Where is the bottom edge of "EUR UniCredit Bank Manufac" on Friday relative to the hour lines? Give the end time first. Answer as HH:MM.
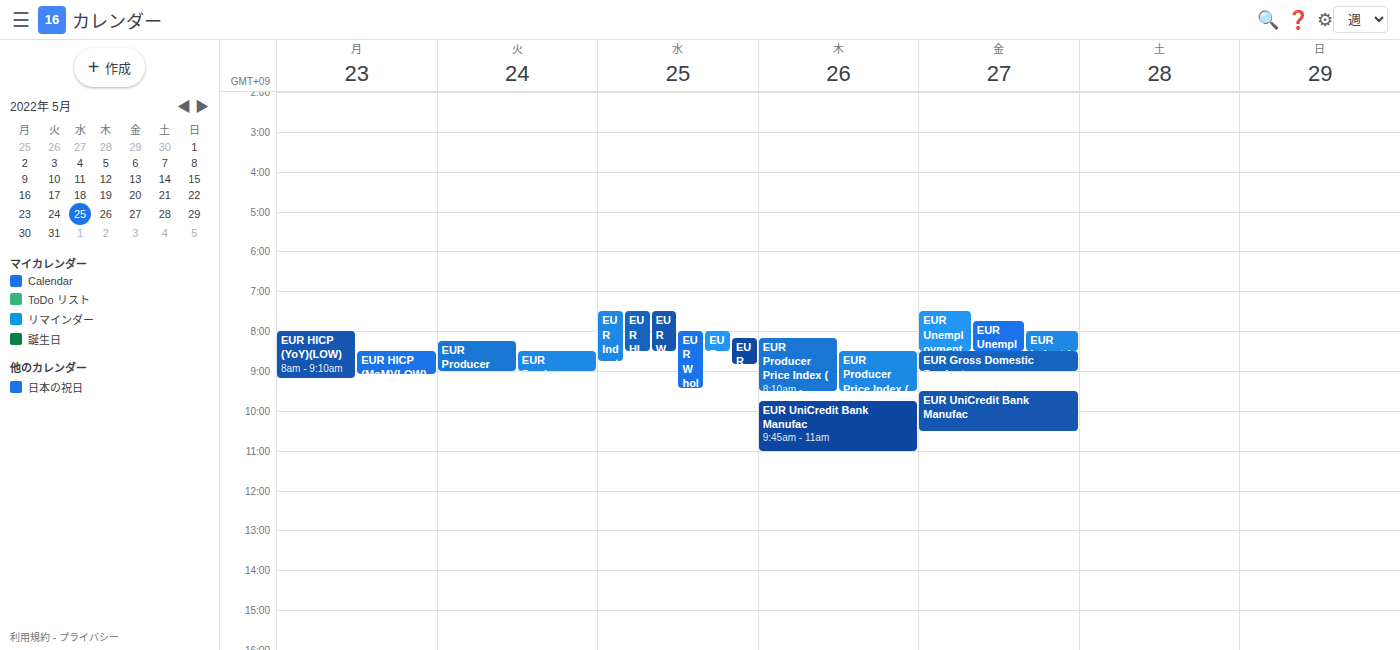
10:30 -- halfway between the 10:00 and 11:00 lines.